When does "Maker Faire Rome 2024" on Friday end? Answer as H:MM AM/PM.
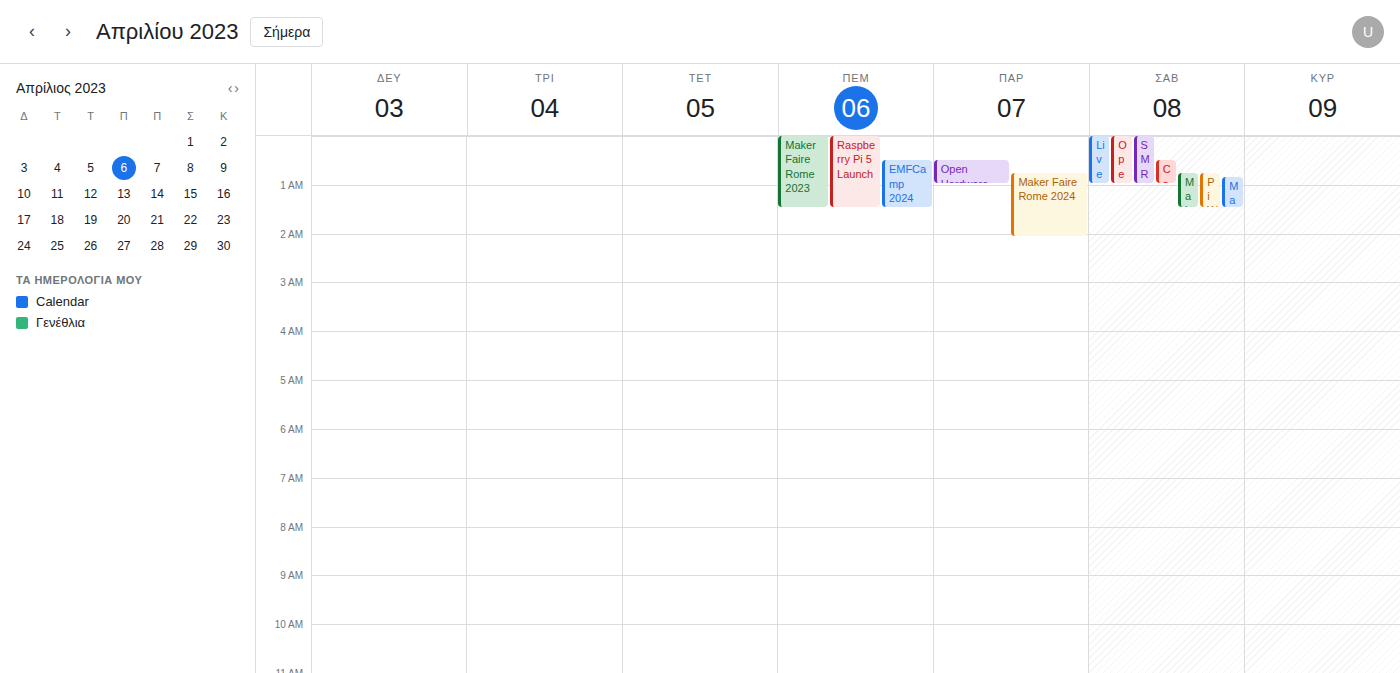
2:05 AM